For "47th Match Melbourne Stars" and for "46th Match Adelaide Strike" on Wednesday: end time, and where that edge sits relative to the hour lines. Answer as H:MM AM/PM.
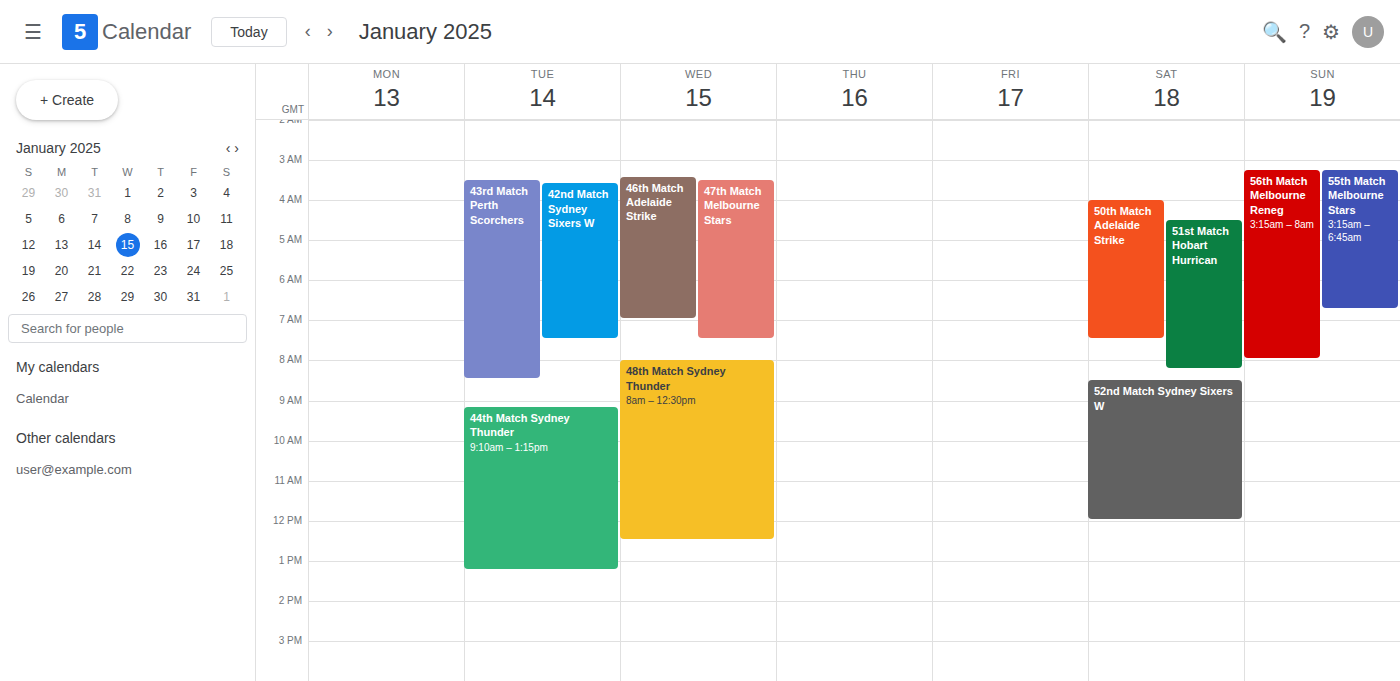
"47th Match Melbourne Stars": 7:30 AM, halfway between the 7 AM and 8 AM lines. "46th Match Adelaide Strike": 7:00 AM, exactly on the 7 AM line.